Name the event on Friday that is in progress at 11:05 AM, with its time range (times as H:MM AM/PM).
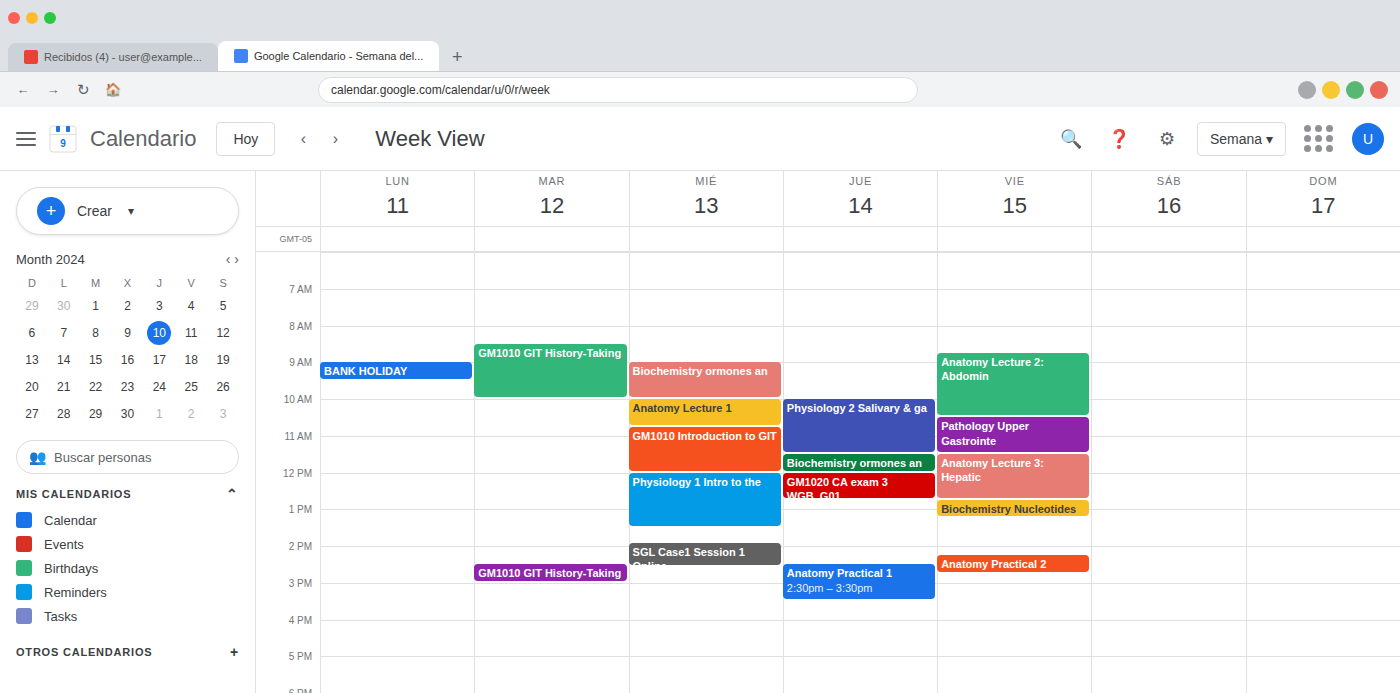
"Pathology Upper Gastrointe", 10:30 AM to 11:30 AM